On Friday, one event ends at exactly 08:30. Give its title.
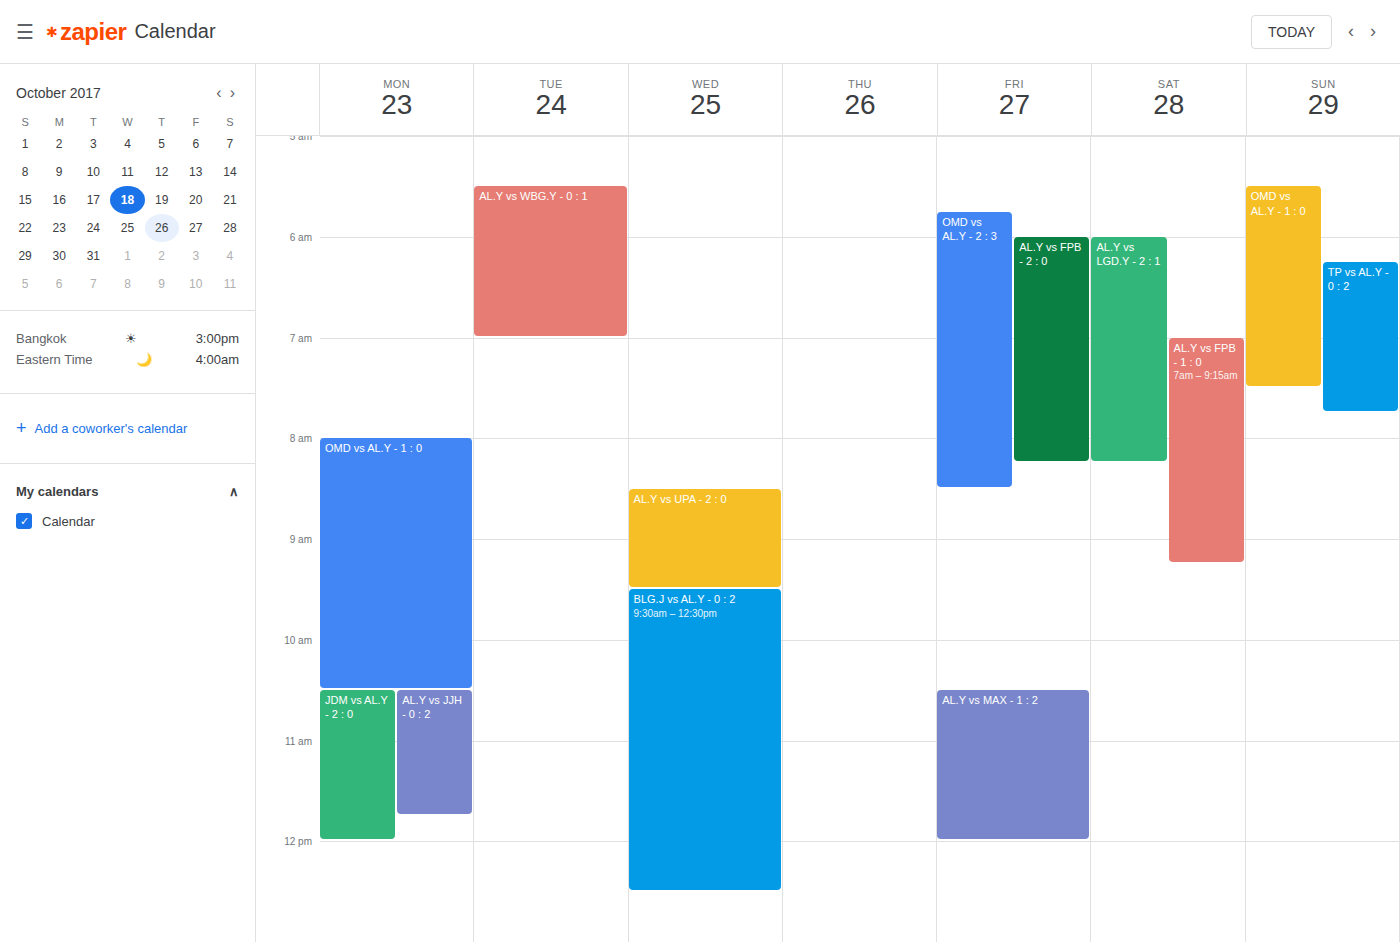
"OMD vs AL.Y - 2 : 3"